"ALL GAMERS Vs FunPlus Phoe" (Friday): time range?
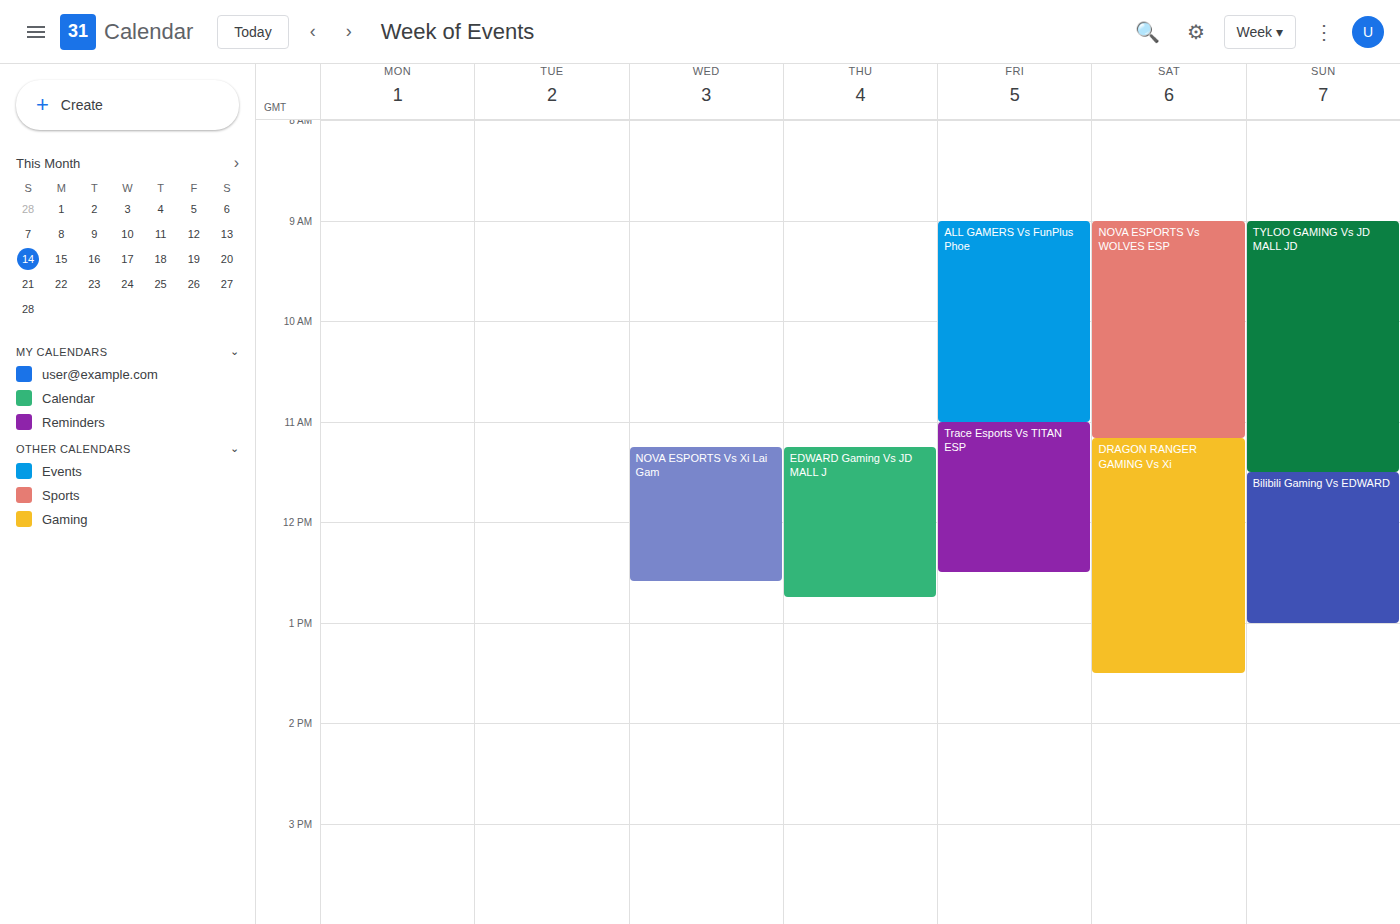
9:00 AM to 11:00 AM